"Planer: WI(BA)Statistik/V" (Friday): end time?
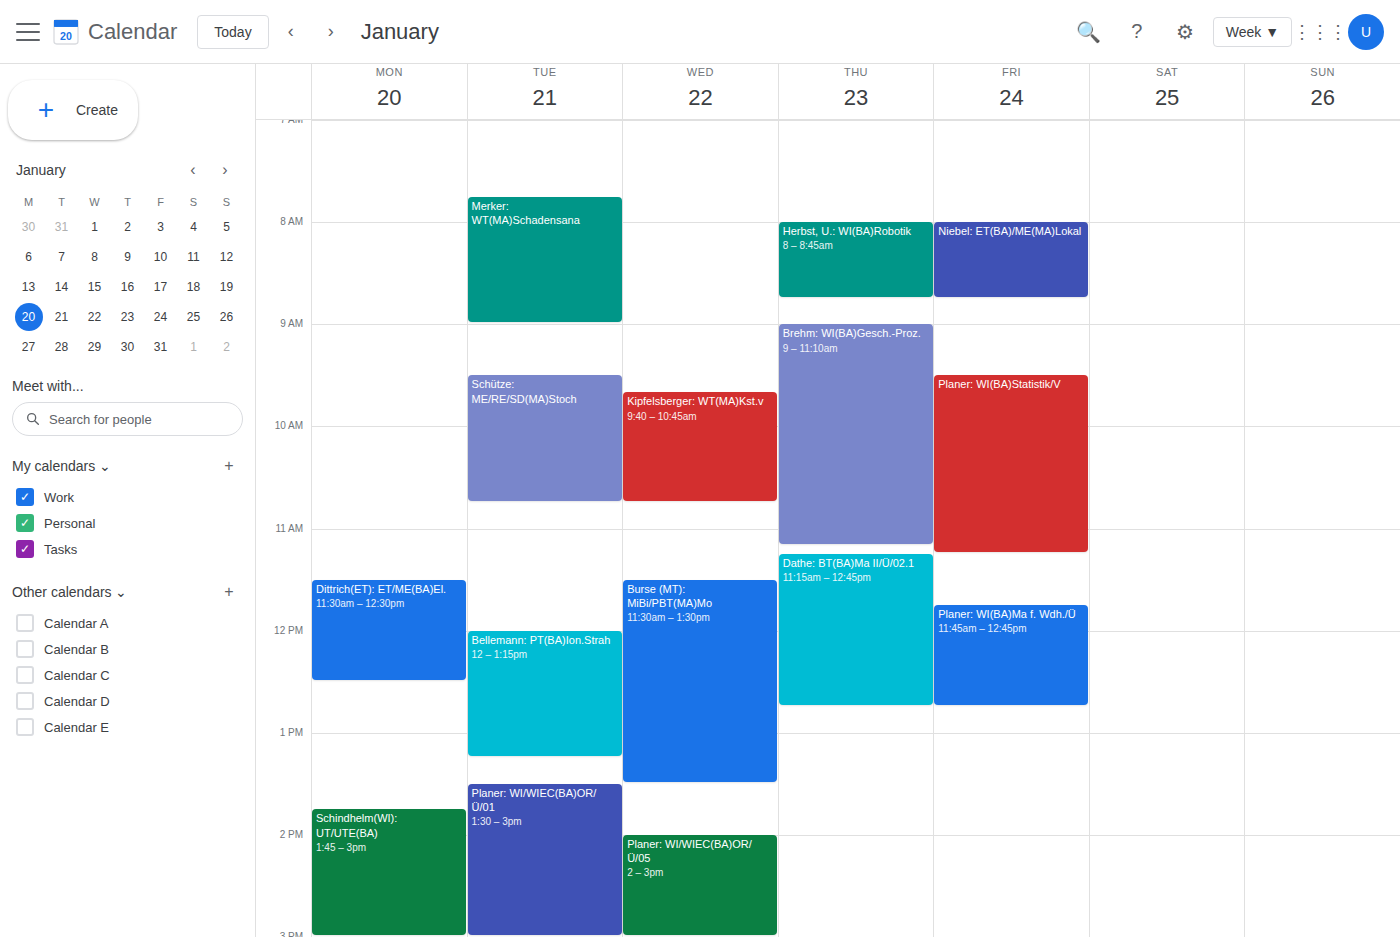
11:15